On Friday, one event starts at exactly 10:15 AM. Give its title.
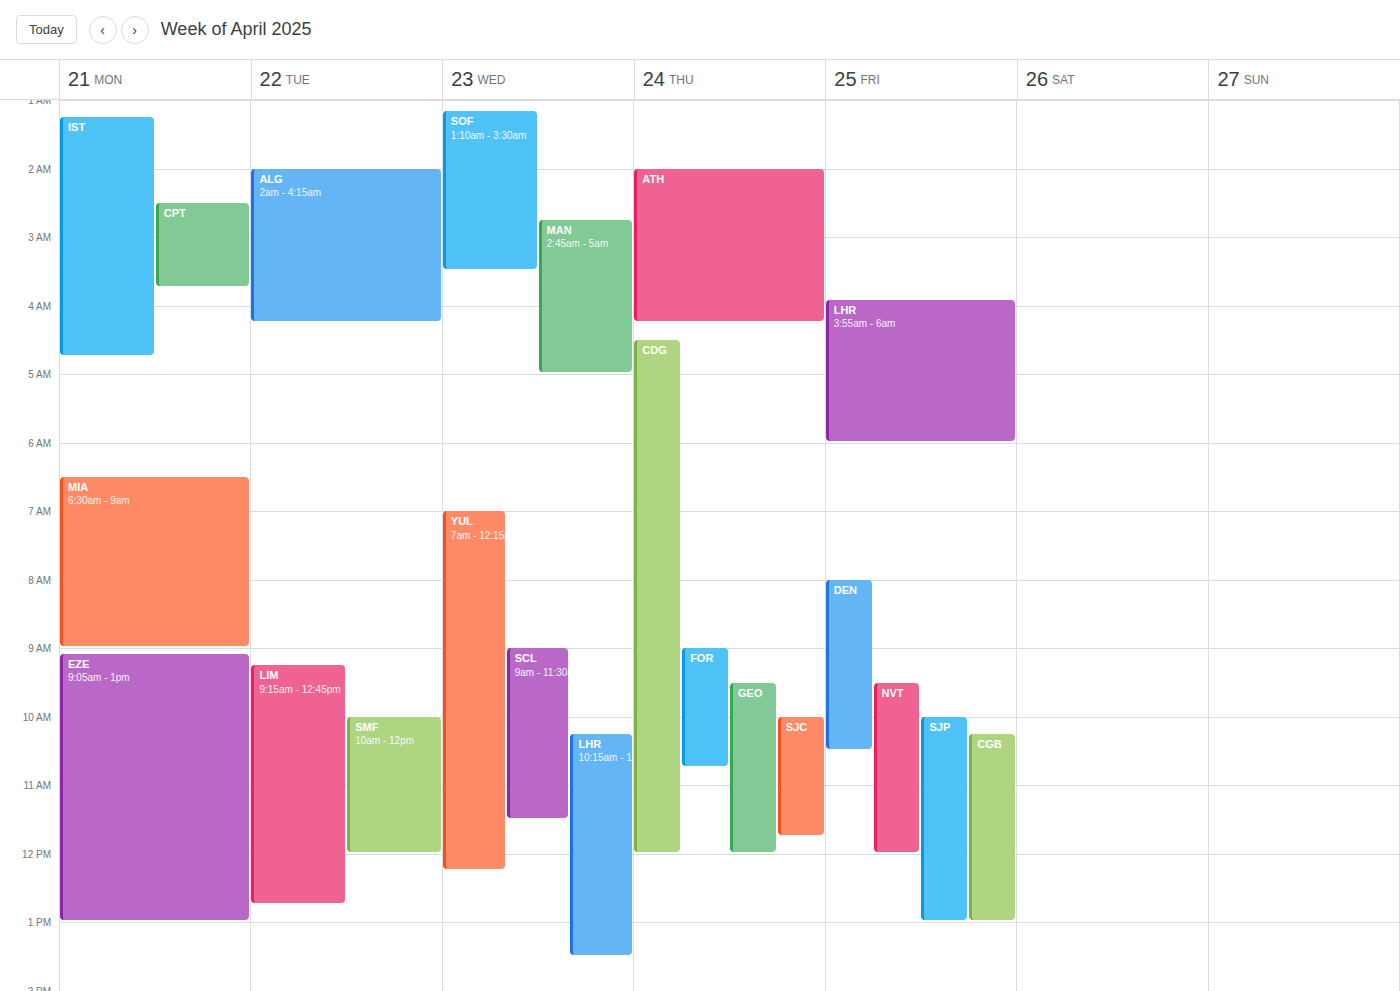
"CGB"